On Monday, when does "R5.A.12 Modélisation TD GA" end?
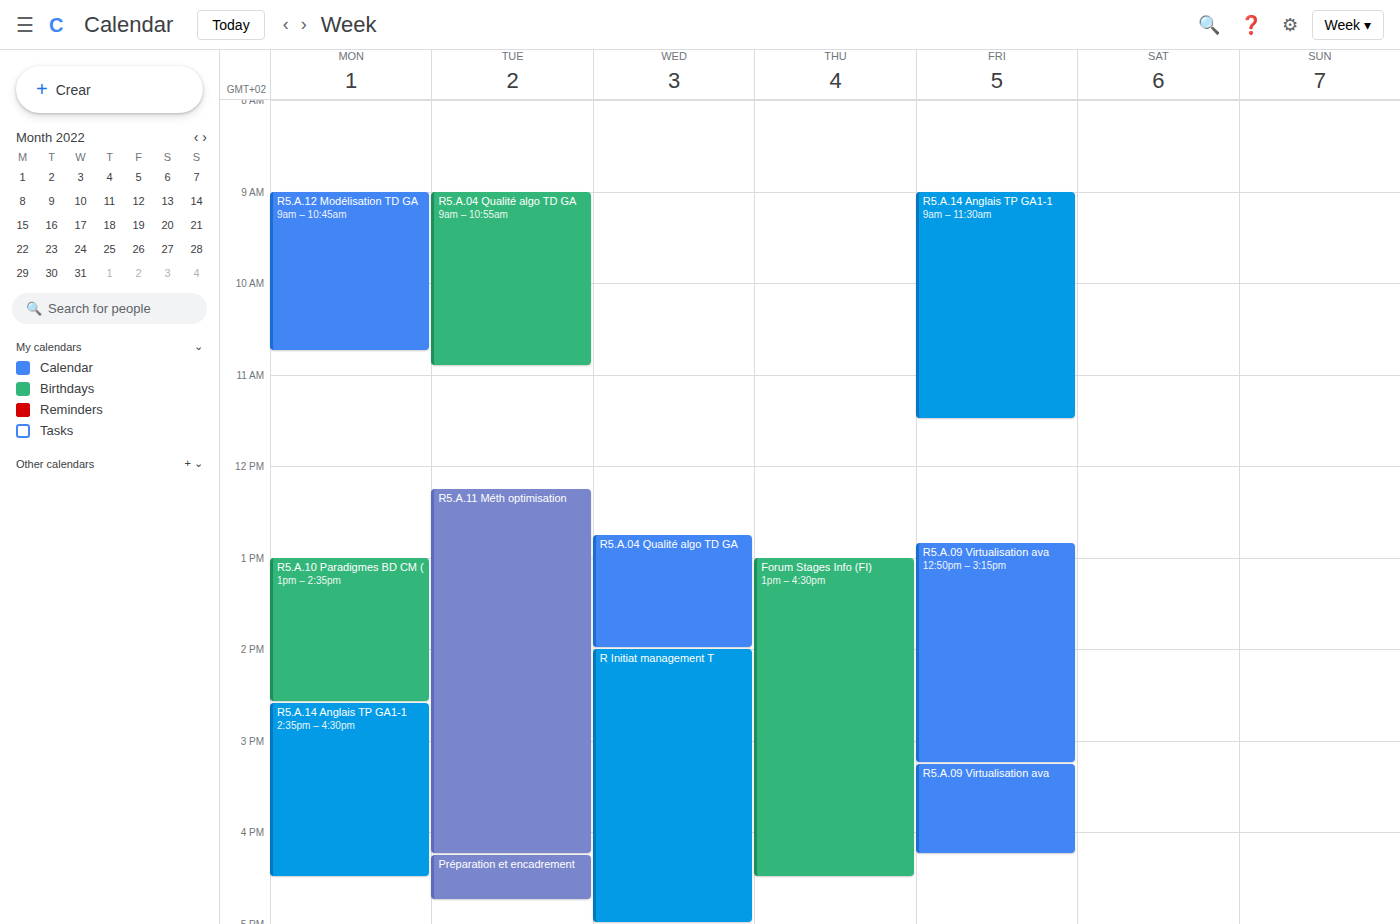
10:45 AM